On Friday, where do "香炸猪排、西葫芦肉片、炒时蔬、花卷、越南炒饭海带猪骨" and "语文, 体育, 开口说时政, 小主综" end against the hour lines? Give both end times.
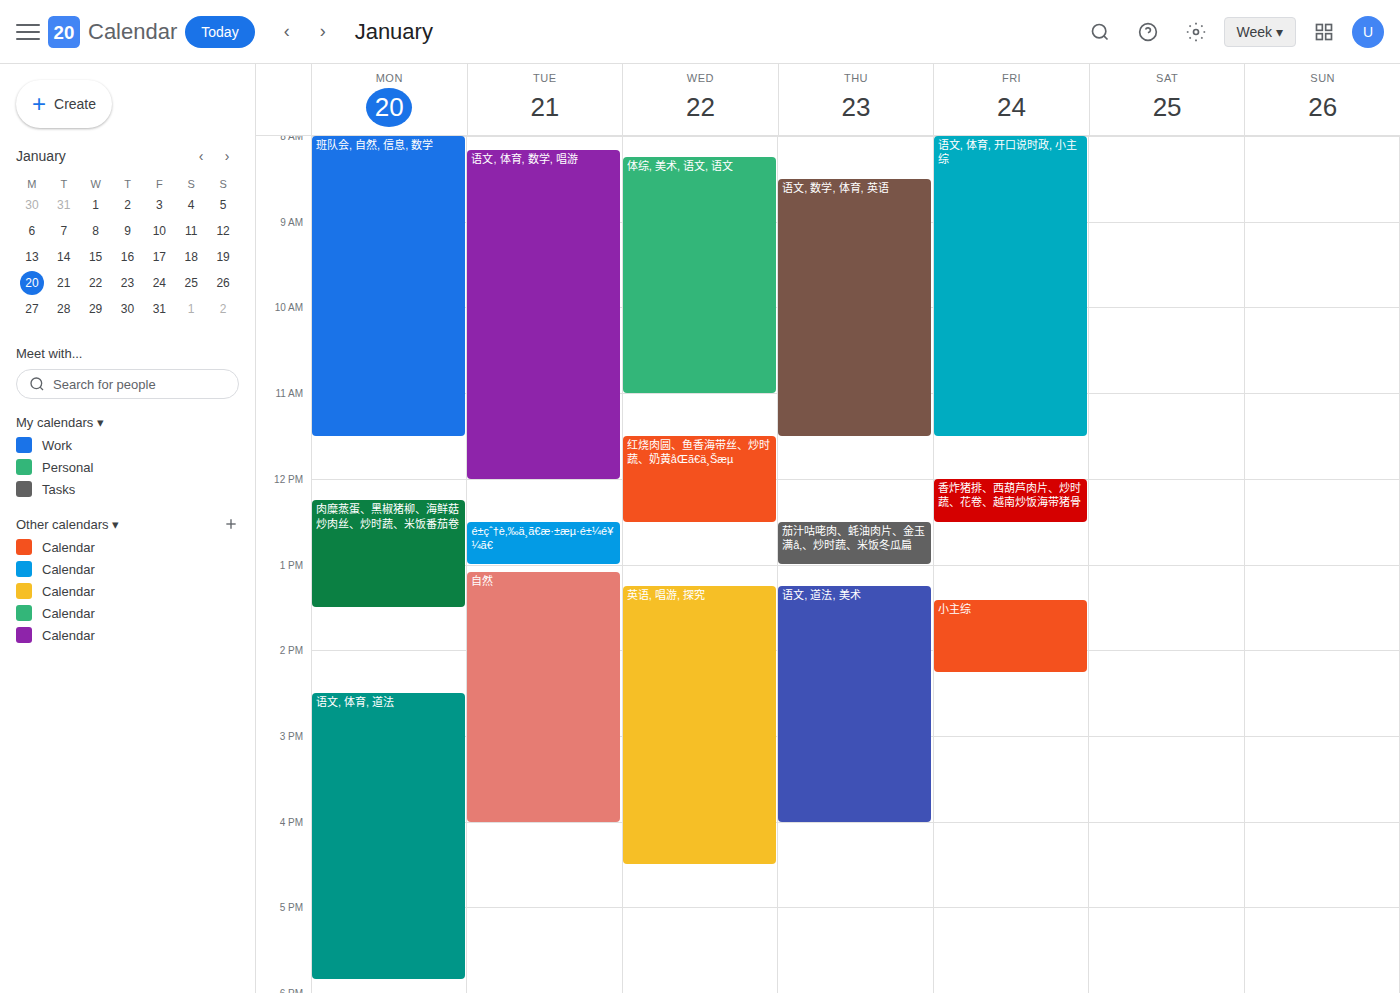
"香炸猪排、西葫芦肉片、炒时蔬、花卷、越南炒饭海带猪骨": 12:30 PM, halfway between the 12 PM and 1 PM lines. "语文, 体育, 开口说时政, 小主综": 11:30 AM, halfway between the 11 AM and 12 PM lines.